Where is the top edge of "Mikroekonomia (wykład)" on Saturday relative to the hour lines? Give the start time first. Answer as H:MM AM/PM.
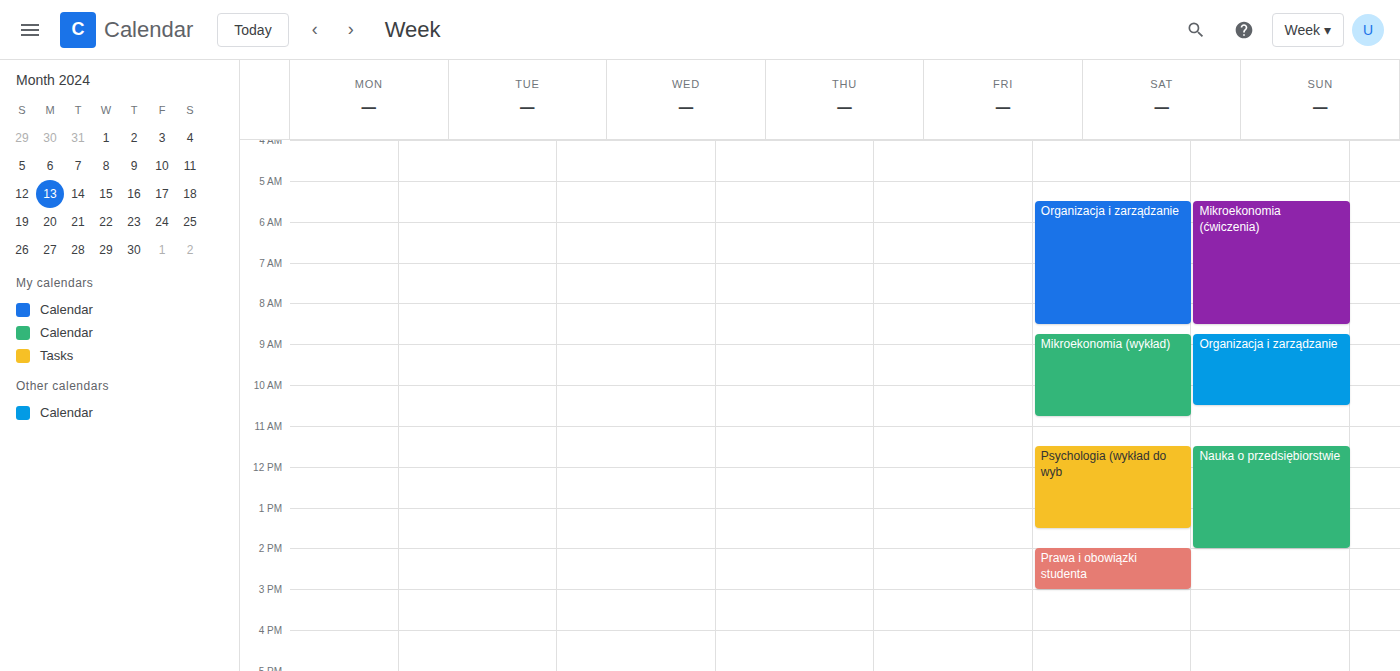
8:45 AM -- neither: three quarters of the way from the 8 AM line to the 9 AM line.